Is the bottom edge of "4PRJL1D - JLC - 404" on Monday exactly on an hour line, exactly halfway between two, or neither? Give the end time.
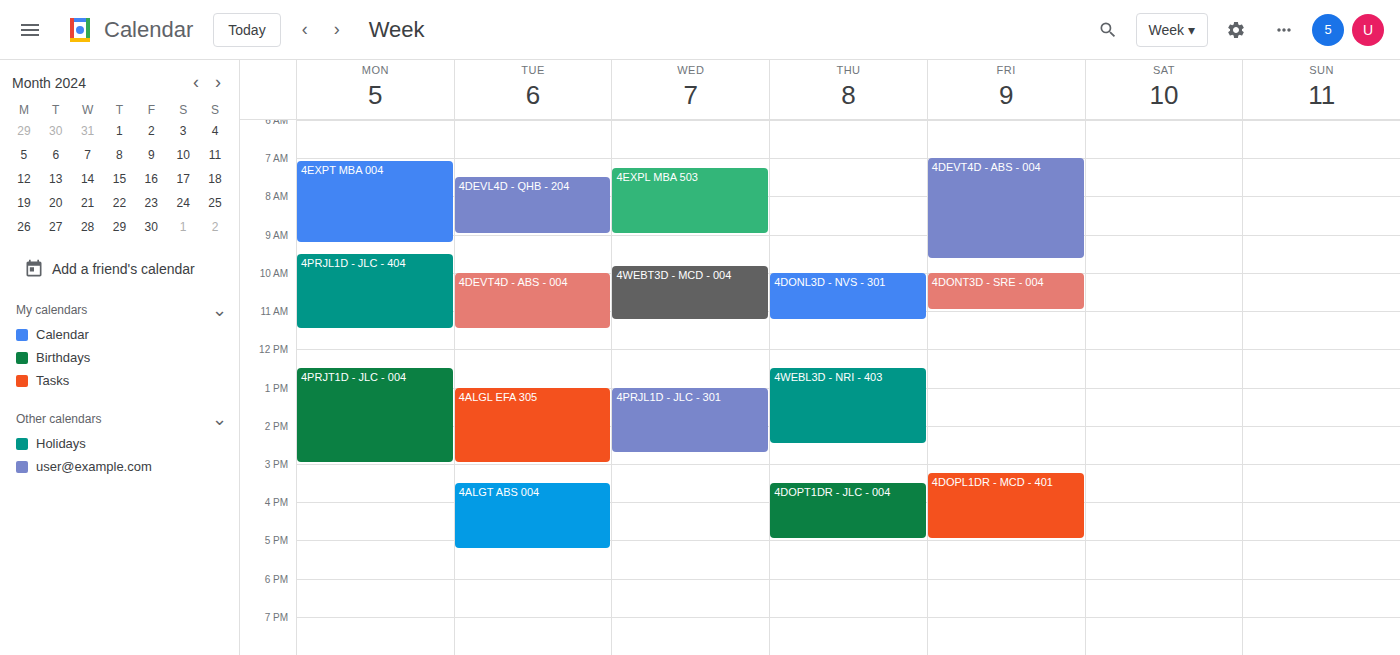
11:30 -- halfway between the 11:00 and 12:00 lines.